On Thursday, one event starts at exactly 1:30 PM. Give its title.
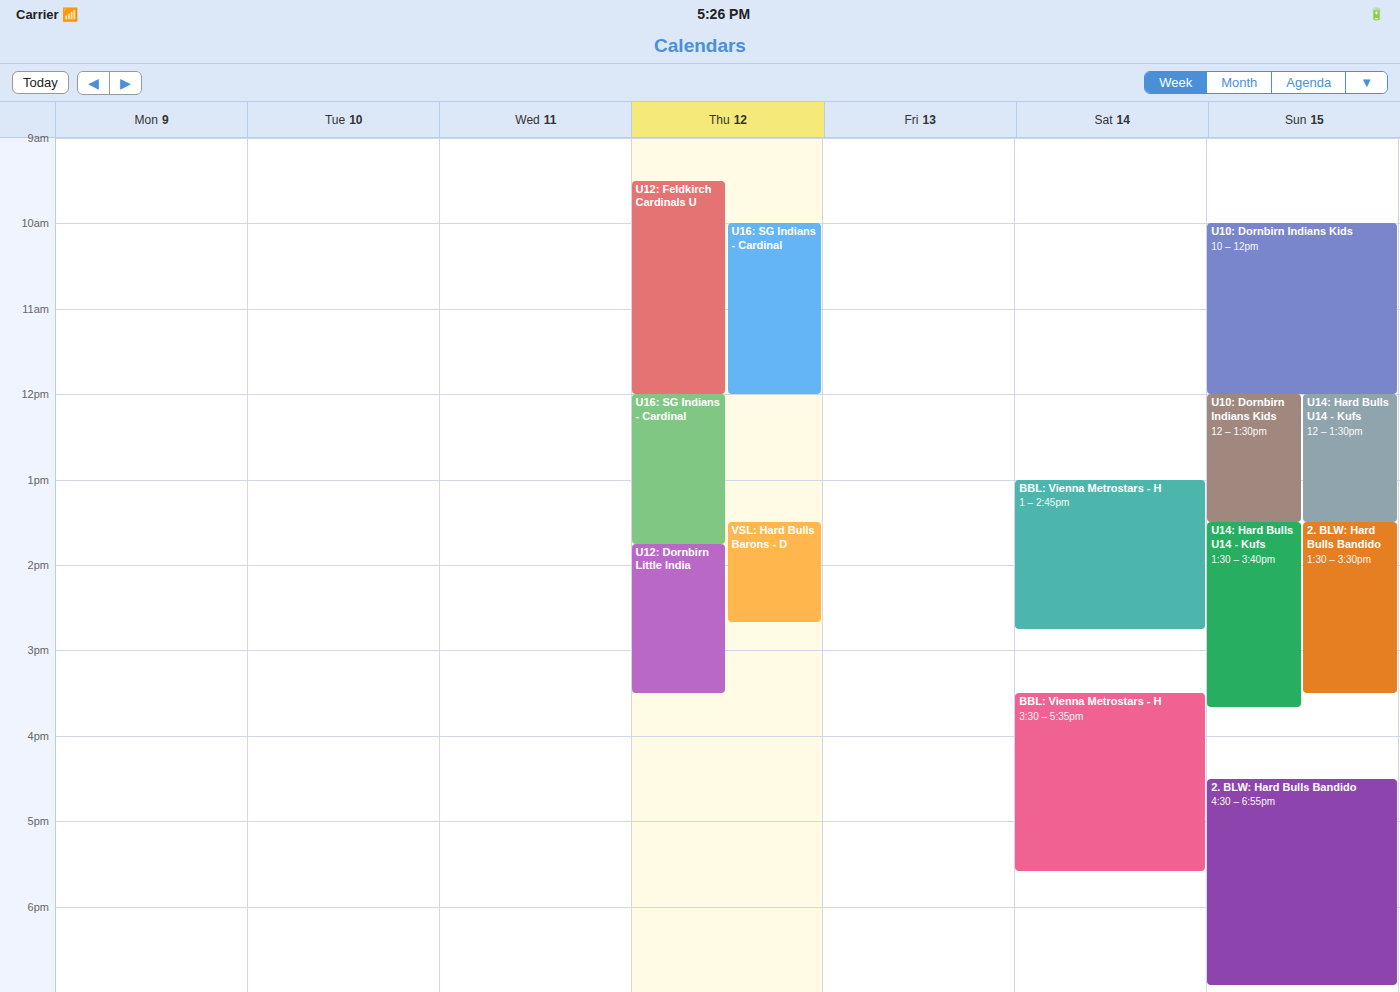
"VSL: Hard Bulls Barons - D"